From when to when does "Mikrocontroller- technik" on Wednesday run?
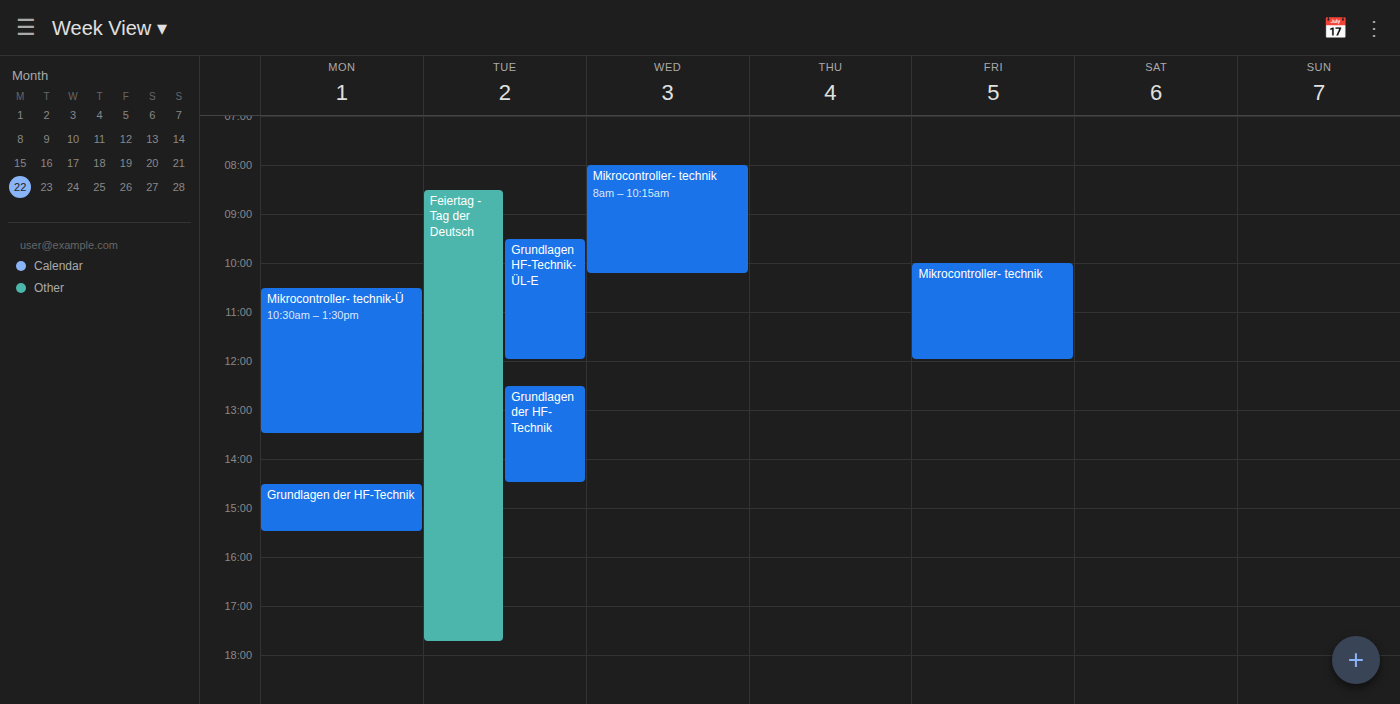
8:00 AM to 10:15 AM